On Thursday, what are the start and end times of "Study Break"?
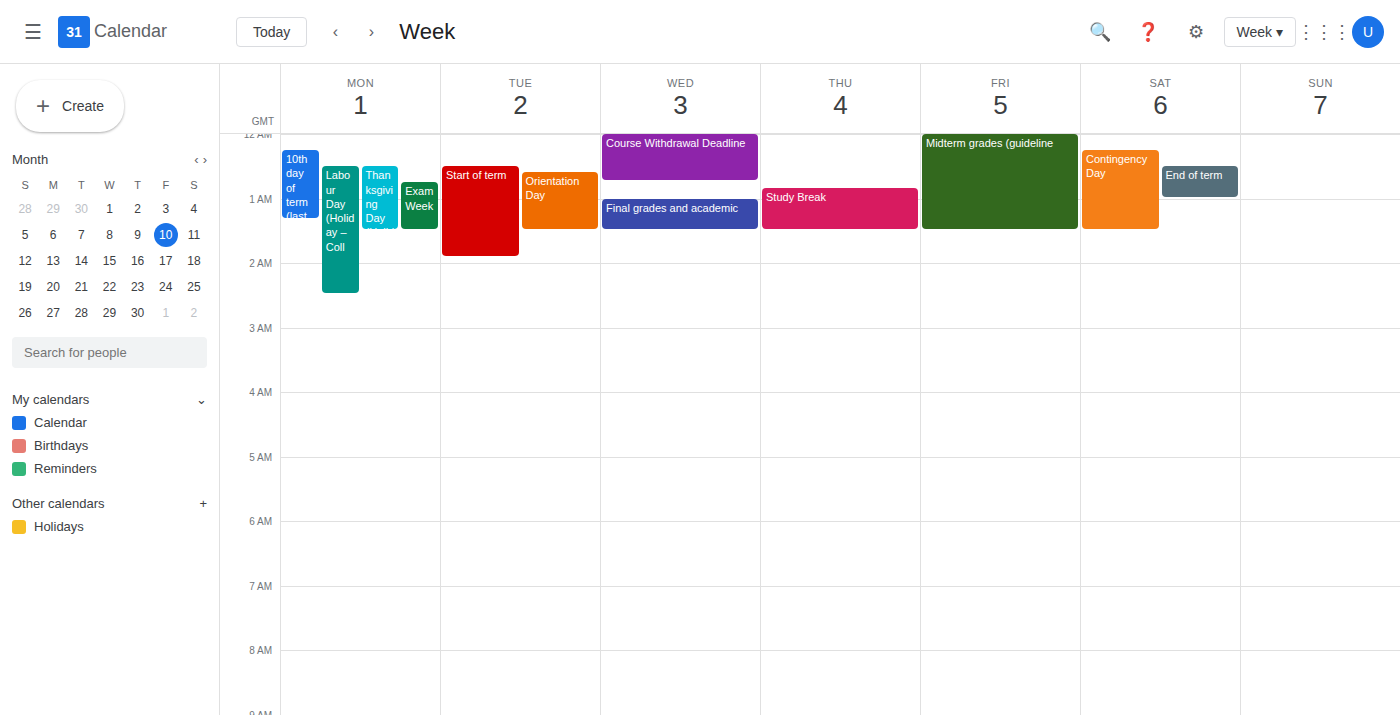
12:50 AM to 1:30 AM